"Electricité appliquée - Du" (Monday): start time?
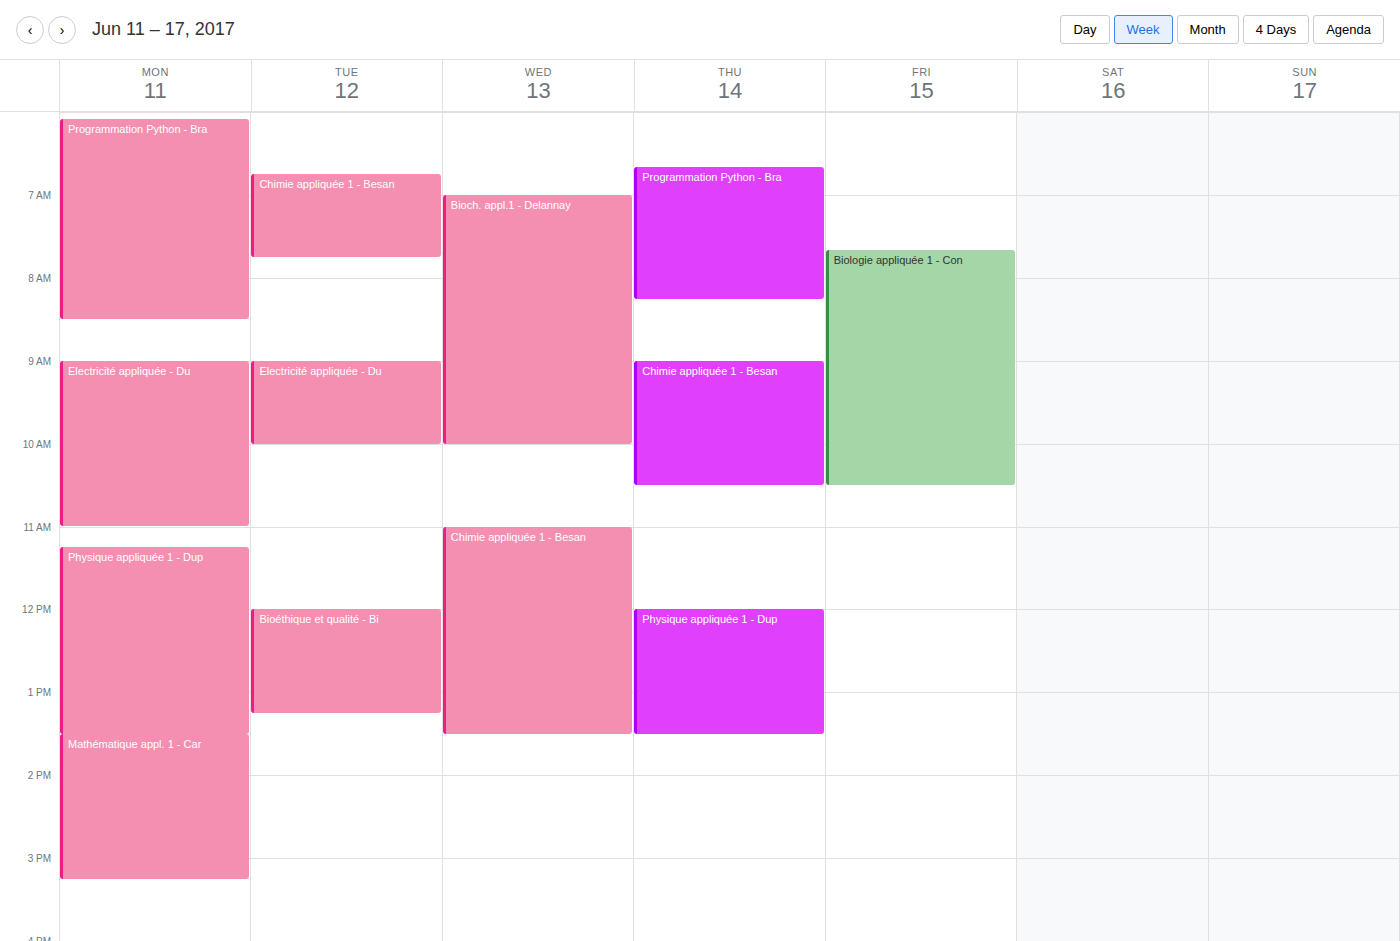
9:00 AM